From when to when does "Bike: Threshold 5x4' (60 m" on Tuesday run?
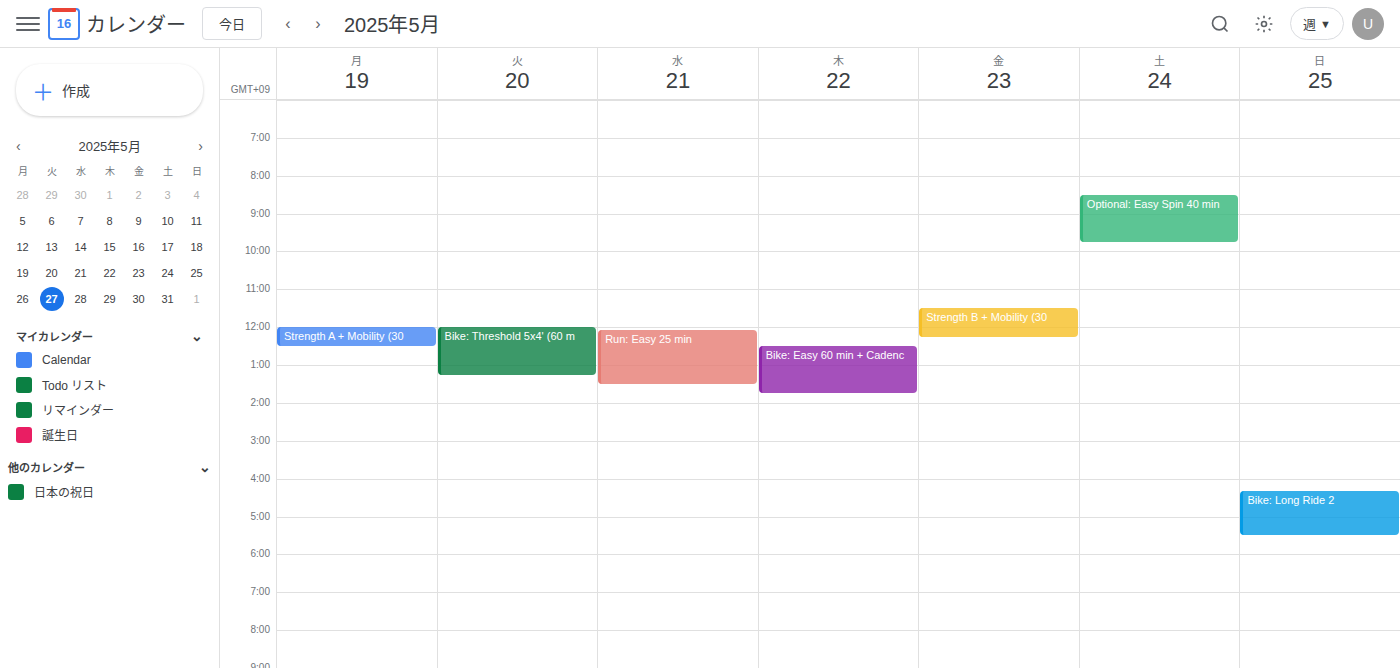
12:00 PM to 1:15 PM